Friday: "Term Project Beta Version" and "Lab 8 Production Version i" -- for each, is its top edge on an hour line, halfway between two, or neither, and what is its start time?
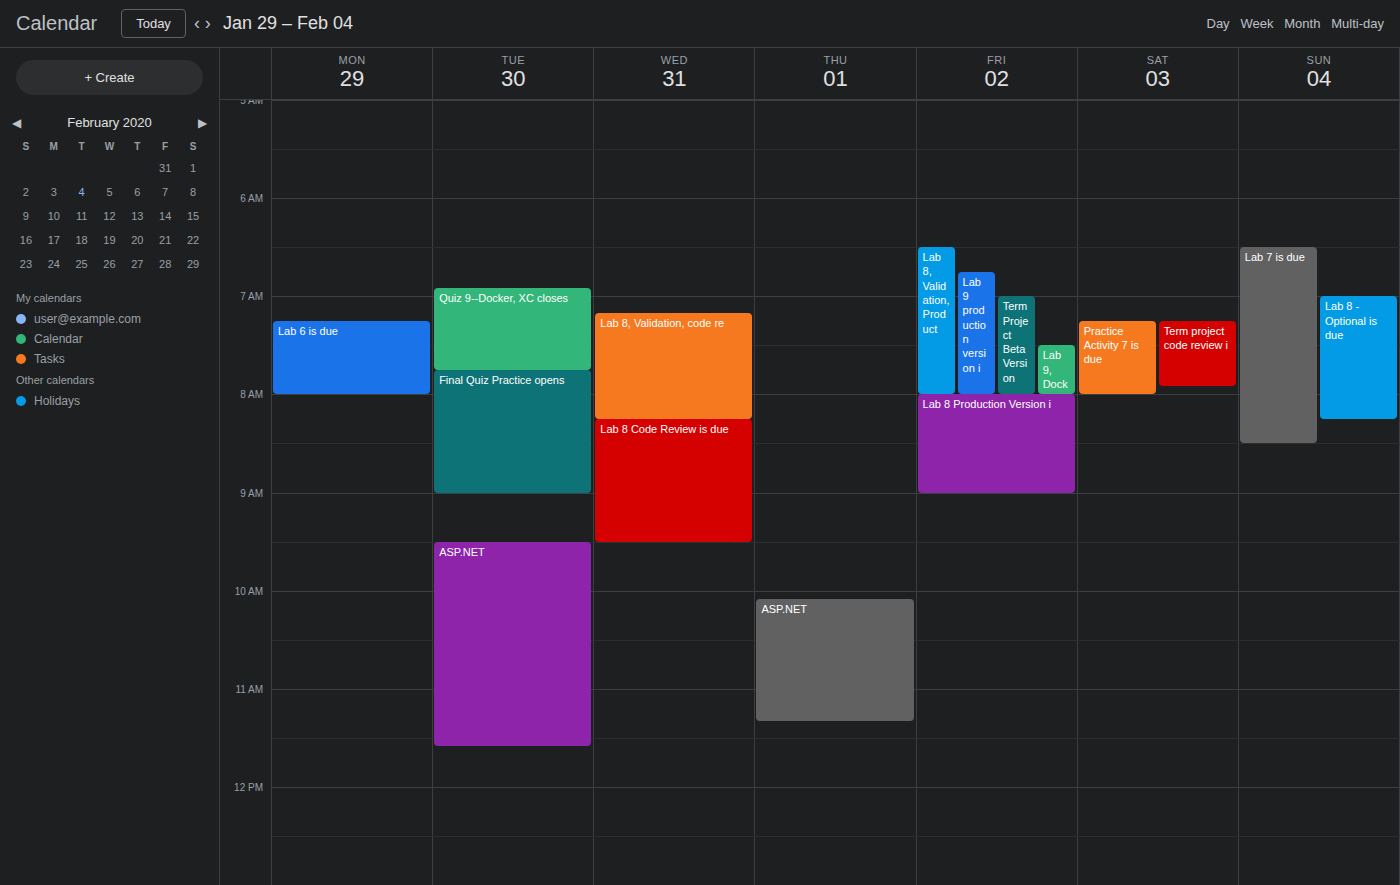
"Term Project Beta Version": 7:00 AM, exactly on the 7 AM line. "Lab 8 Production Version i": 8:00 AM, exactly on the 8 AM line.